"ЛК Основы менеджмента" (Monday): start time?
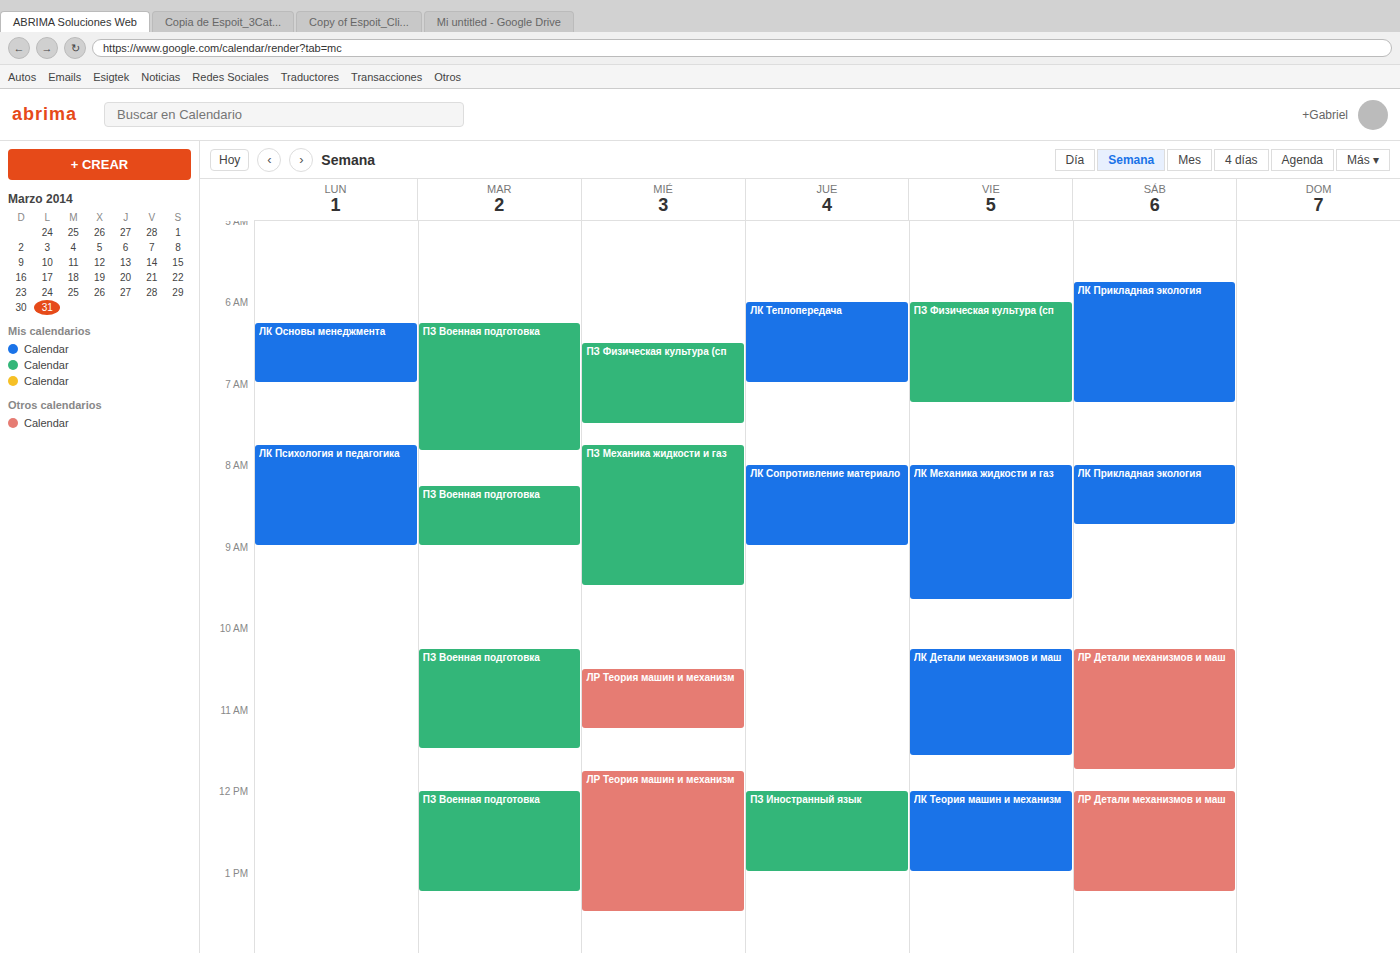
6:15 AM